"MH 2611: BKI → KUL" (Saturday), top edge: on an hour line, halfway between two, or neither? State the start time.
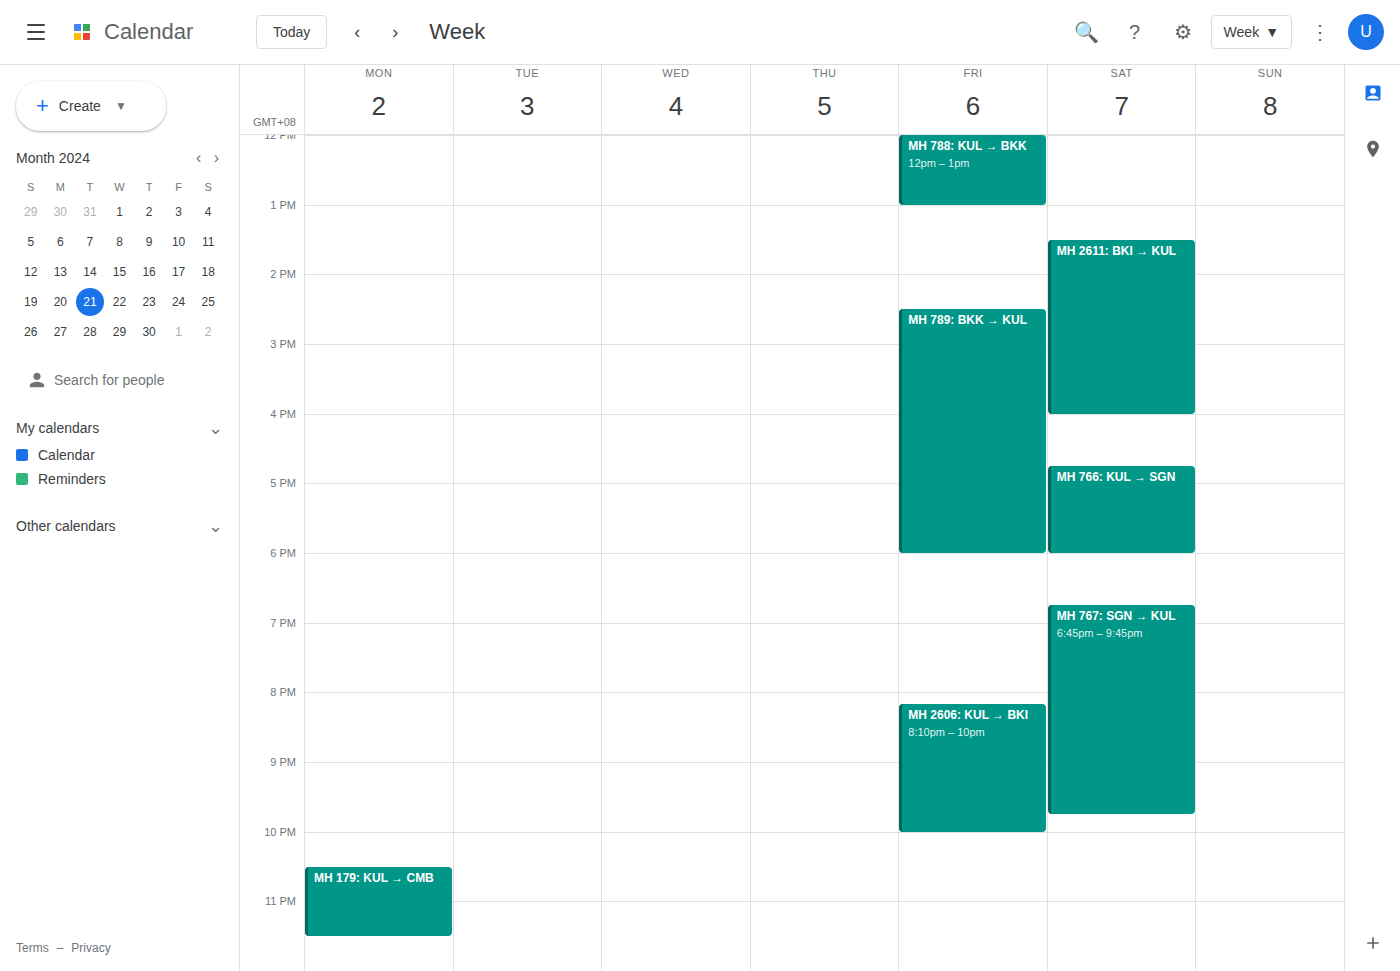
1:30 PM -- halfway between the 1 PM and 2 PM lines.